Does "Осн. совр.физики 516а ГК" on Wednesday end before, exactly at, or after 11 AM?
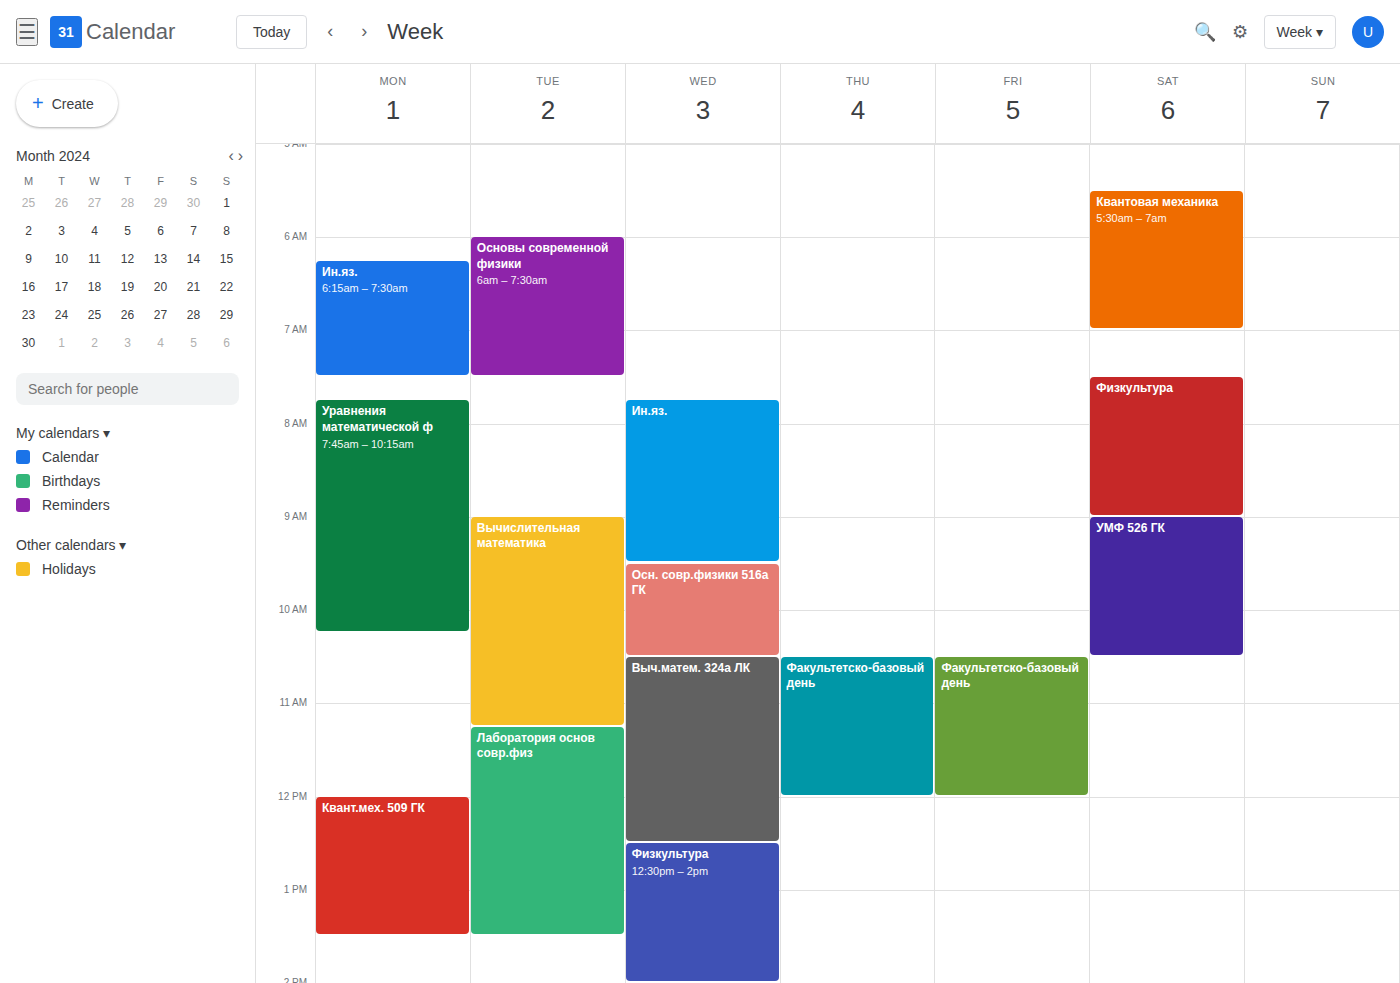
10:30 AM -- before 11 AM, 30 minutes above the 11 AM line.